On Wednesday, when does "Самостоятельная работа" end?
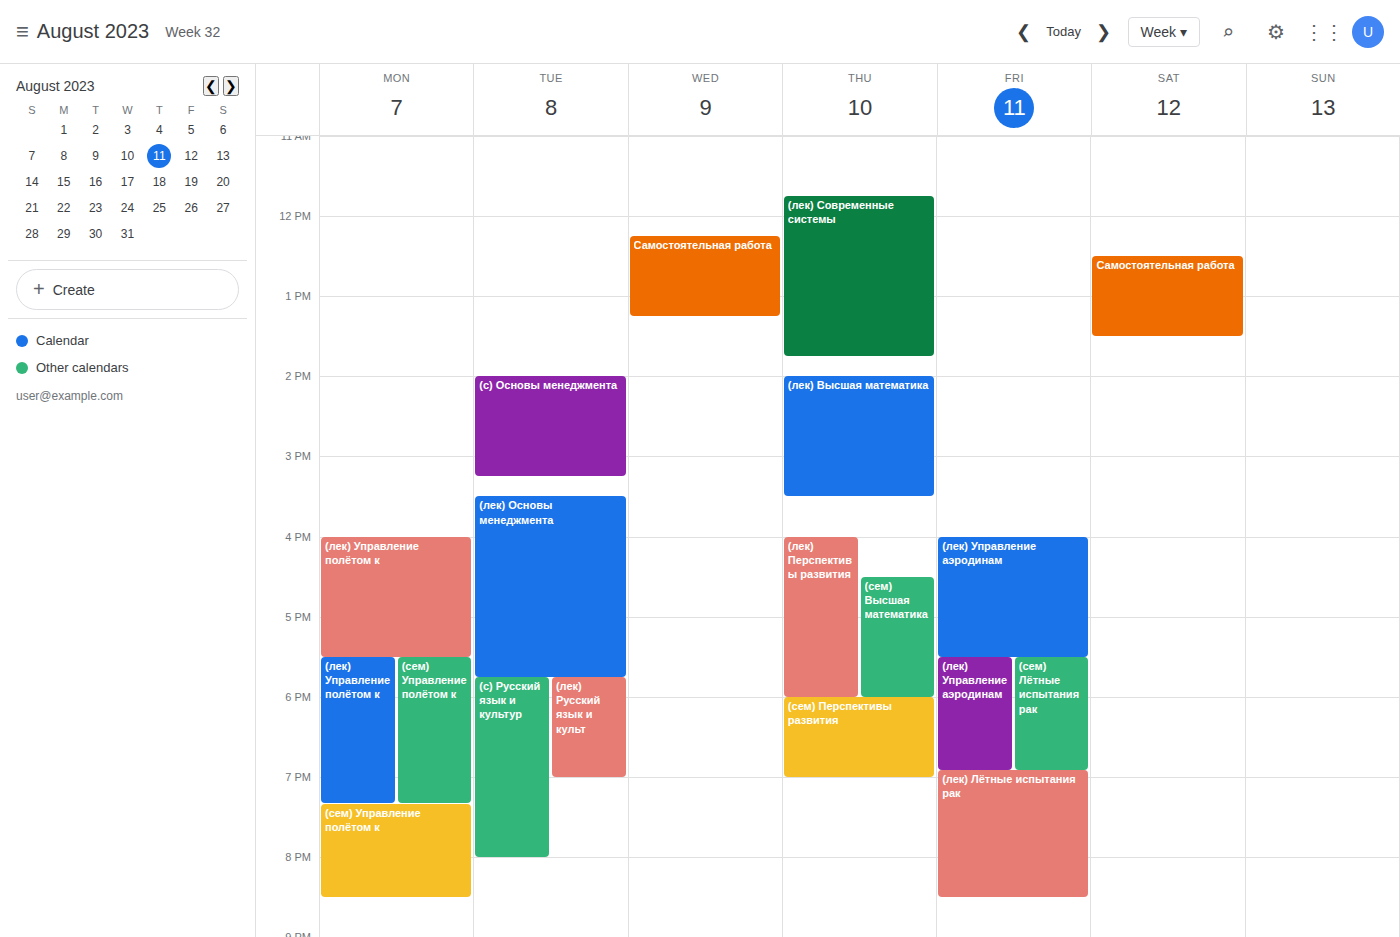
1:15 PM